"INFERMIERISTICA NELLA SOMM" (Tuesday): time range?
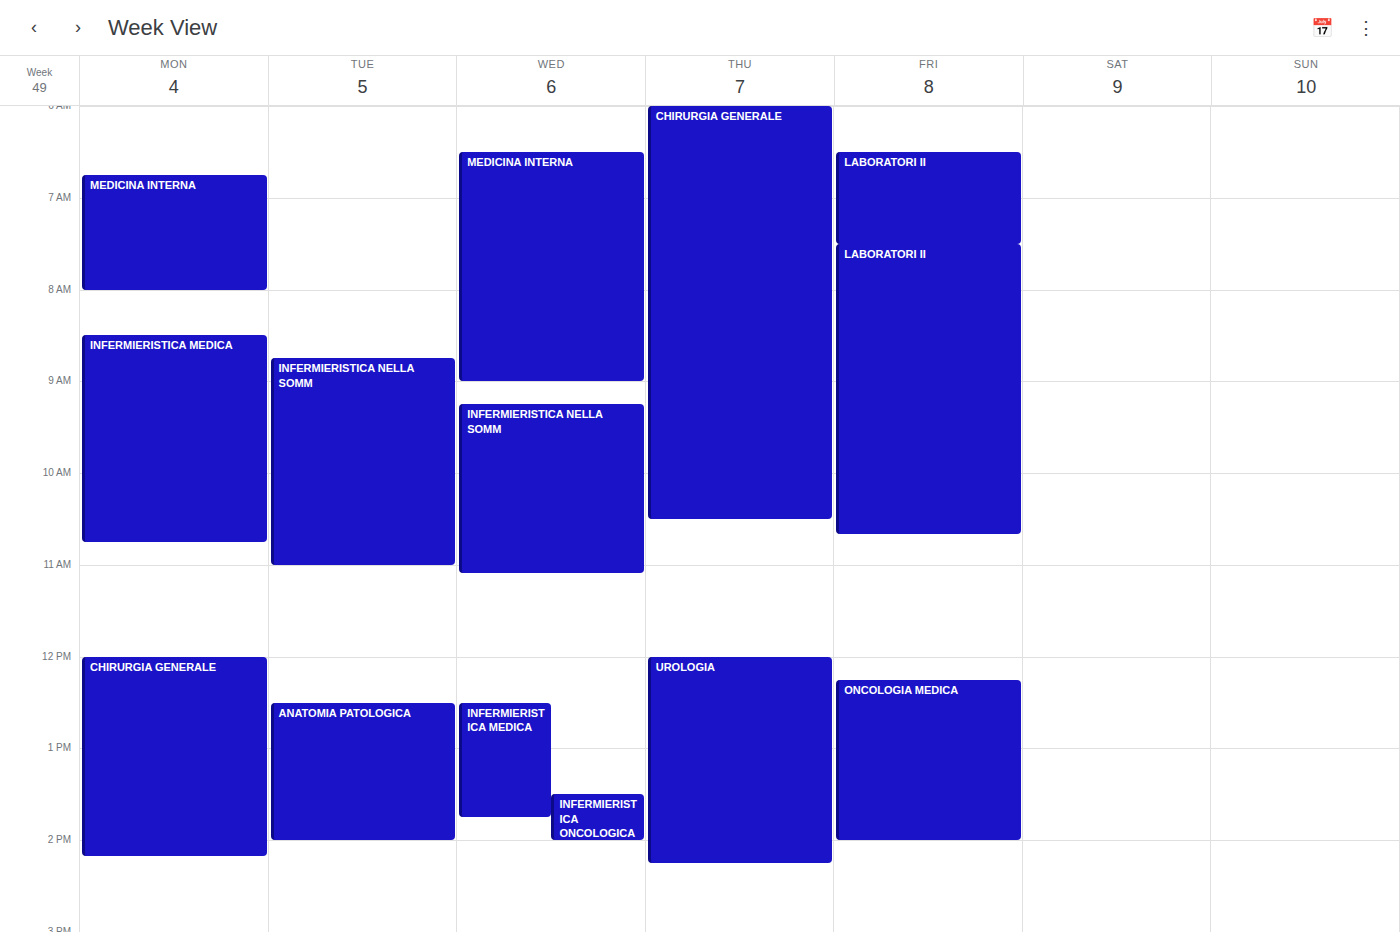
8:45 AM to 11:00 AM